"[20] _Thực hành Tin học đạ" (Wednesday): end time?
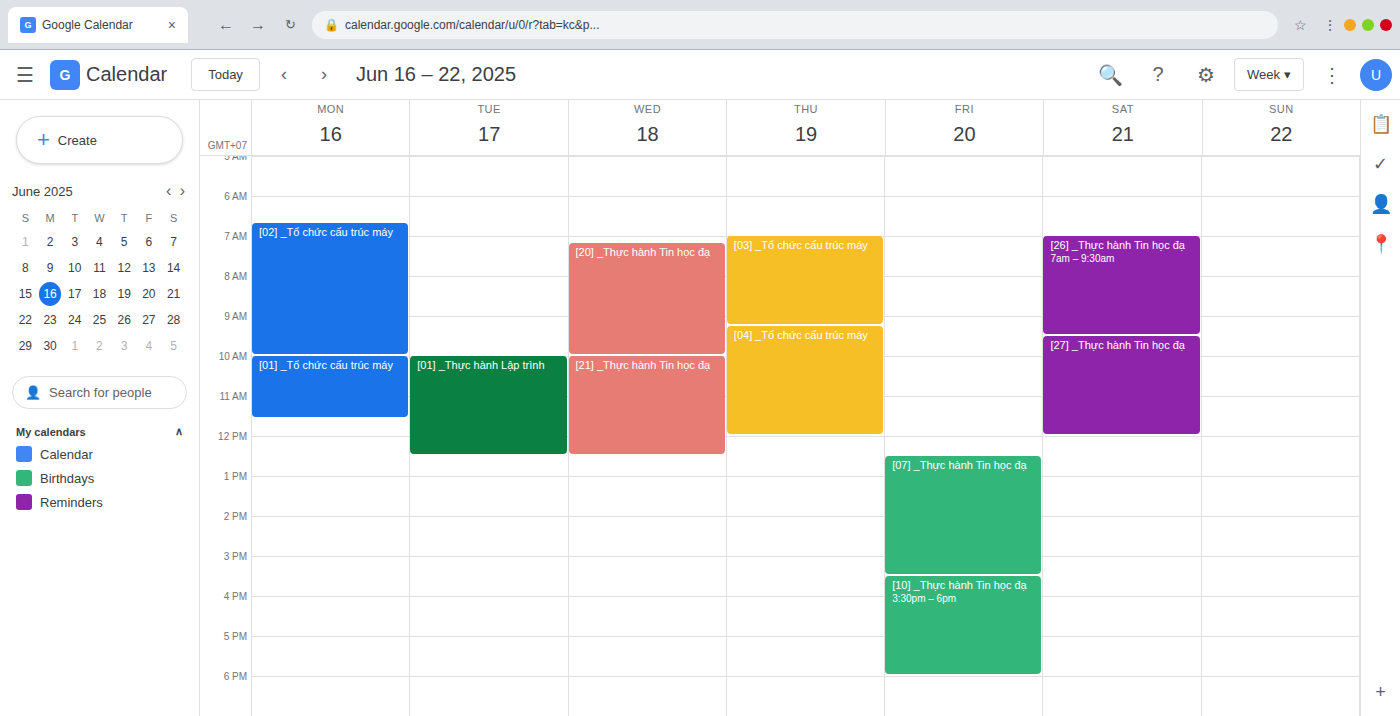
10:00 AM